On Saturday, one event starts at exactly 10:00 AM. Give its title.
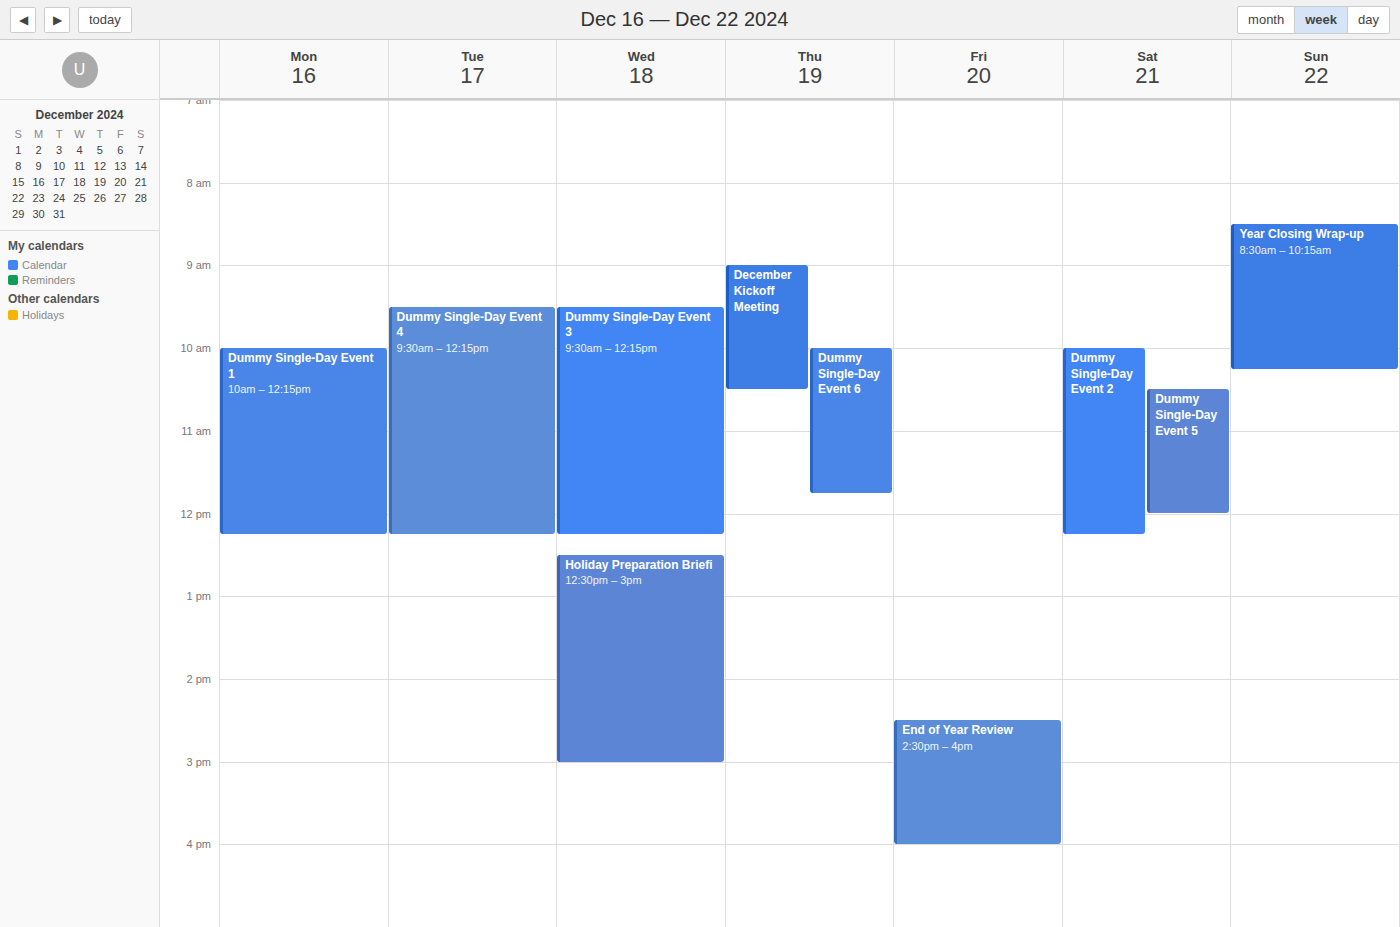
"Dummy Single-Day Event 2"